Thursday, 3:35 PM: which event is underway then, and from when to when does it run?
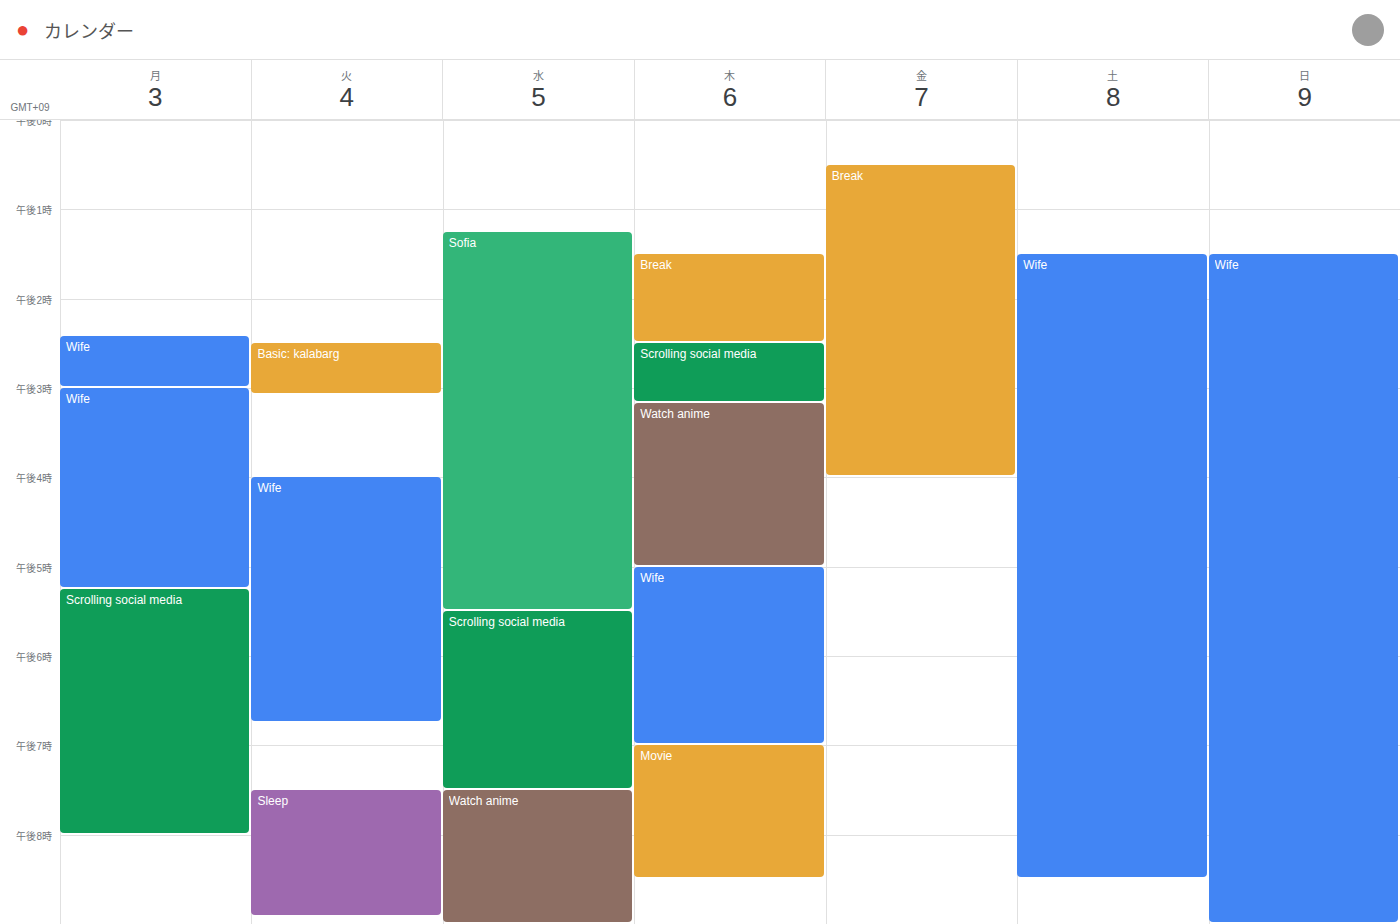
"Watch anime", 3:10 PM to 5:00 PM